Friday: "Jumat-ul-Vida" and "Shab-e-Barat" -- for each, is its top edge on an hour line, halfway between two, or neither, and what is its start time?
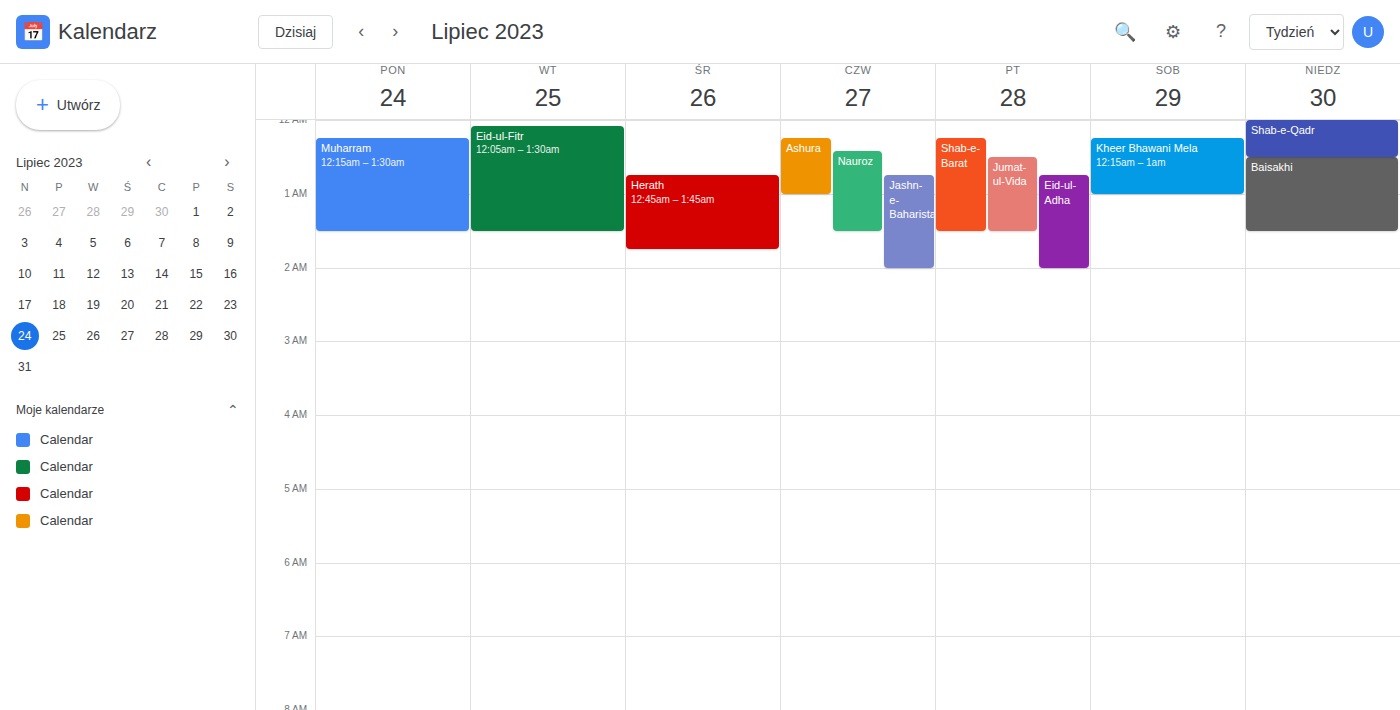
"Jumat-ul-Vida": 12:30 AM, halfway between the 12 AM and 1 AM lines. "Shab-e-Barat": 12:15 AM, neither: a quarter of the way from the 12 AM line to the 1 AM line.